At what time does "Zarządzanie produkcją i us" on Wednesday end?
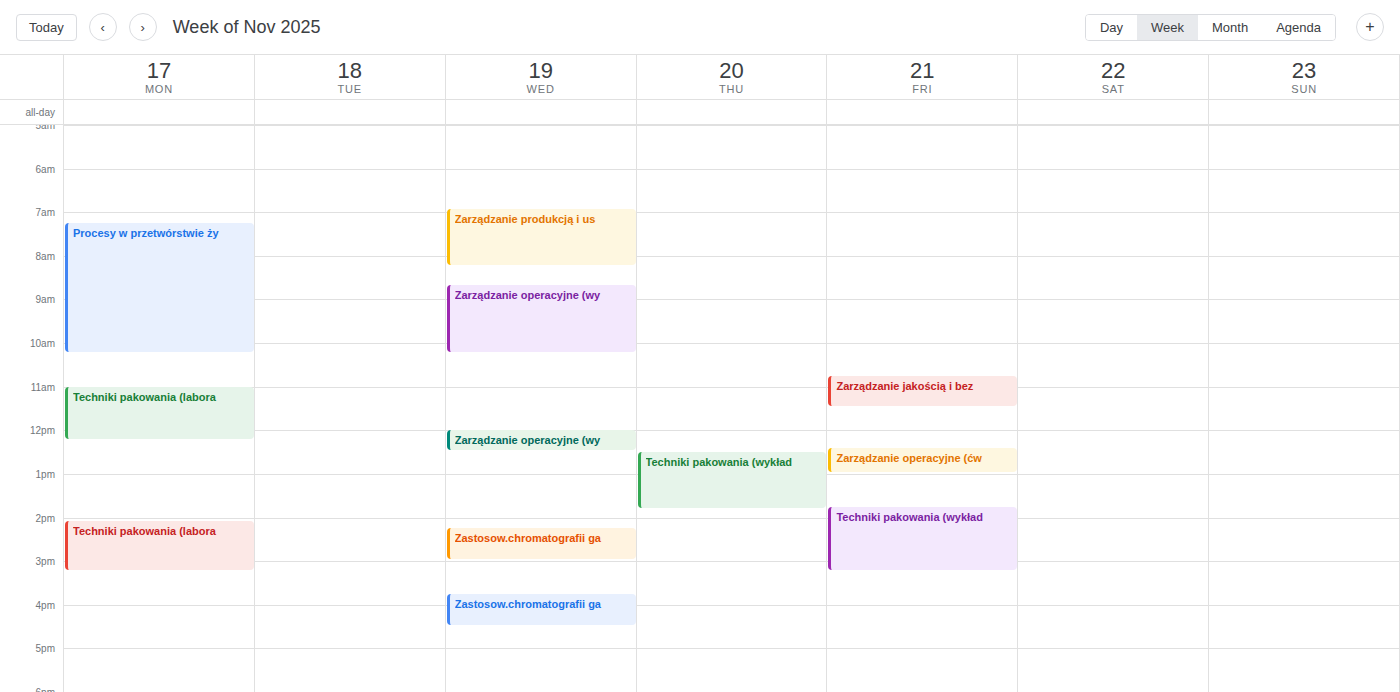
8:15 AM